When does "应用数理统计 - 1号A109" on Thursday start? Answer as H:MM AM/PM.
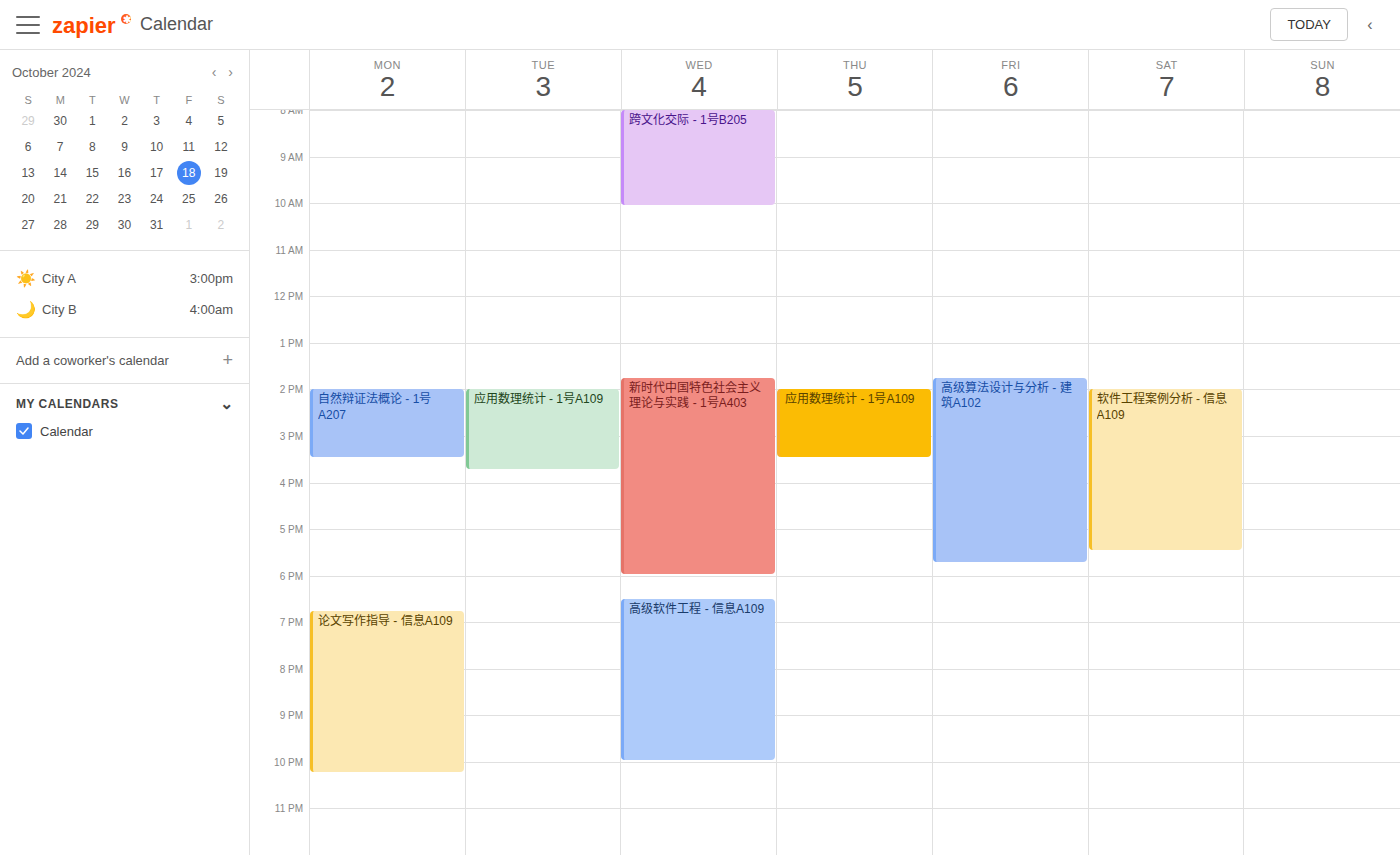
2:00 PM